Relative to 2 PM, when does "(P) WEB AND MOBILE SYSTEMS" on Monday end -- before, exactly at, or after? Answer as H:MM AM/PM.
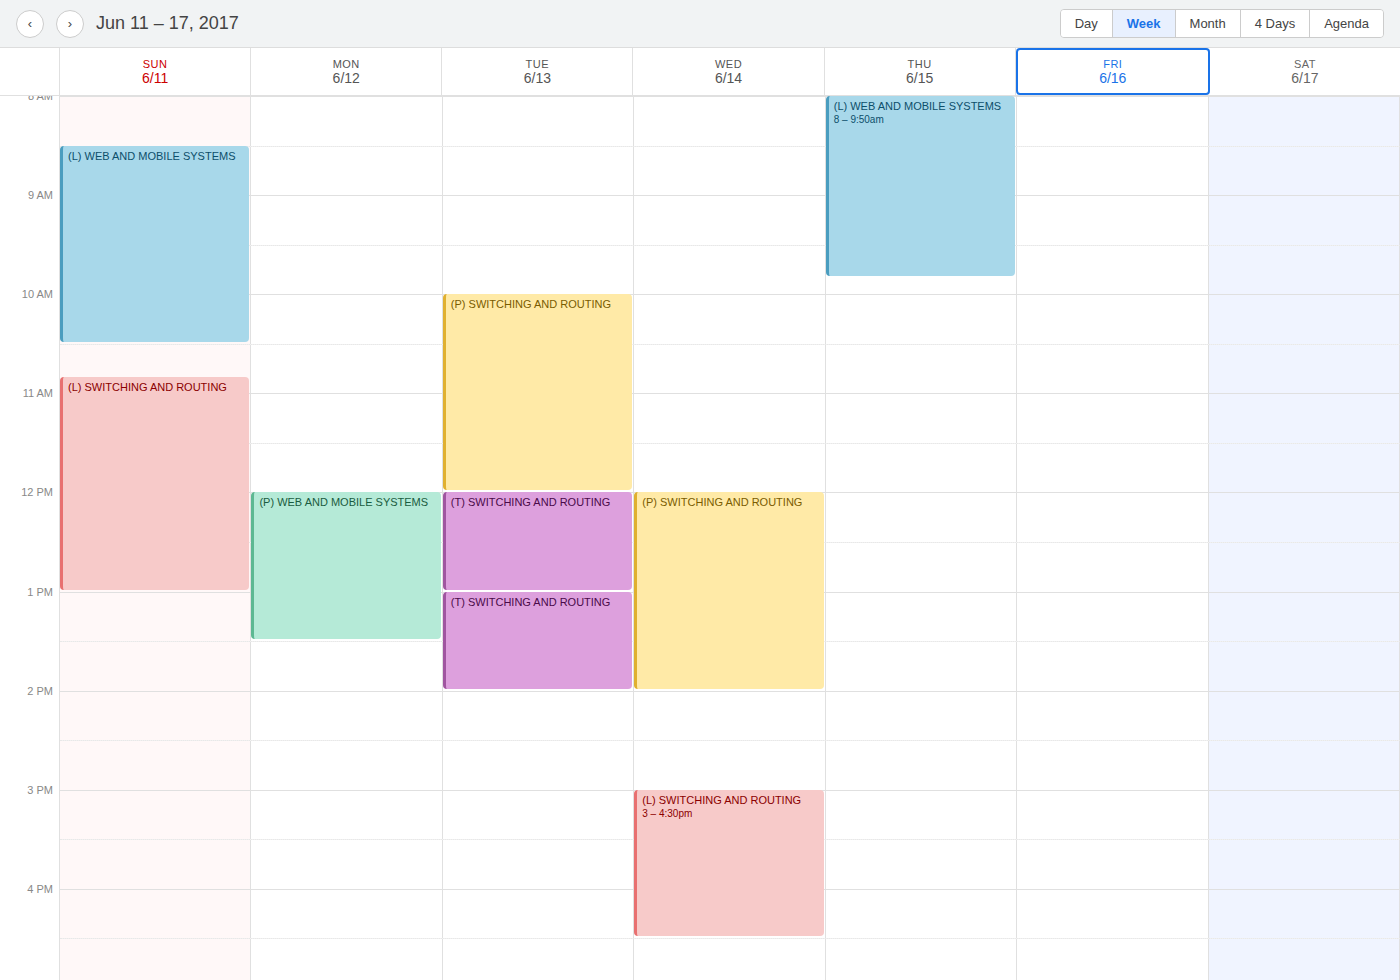
1:30 PM -- before 2 PM, 30 minutes above the 2 PM line.